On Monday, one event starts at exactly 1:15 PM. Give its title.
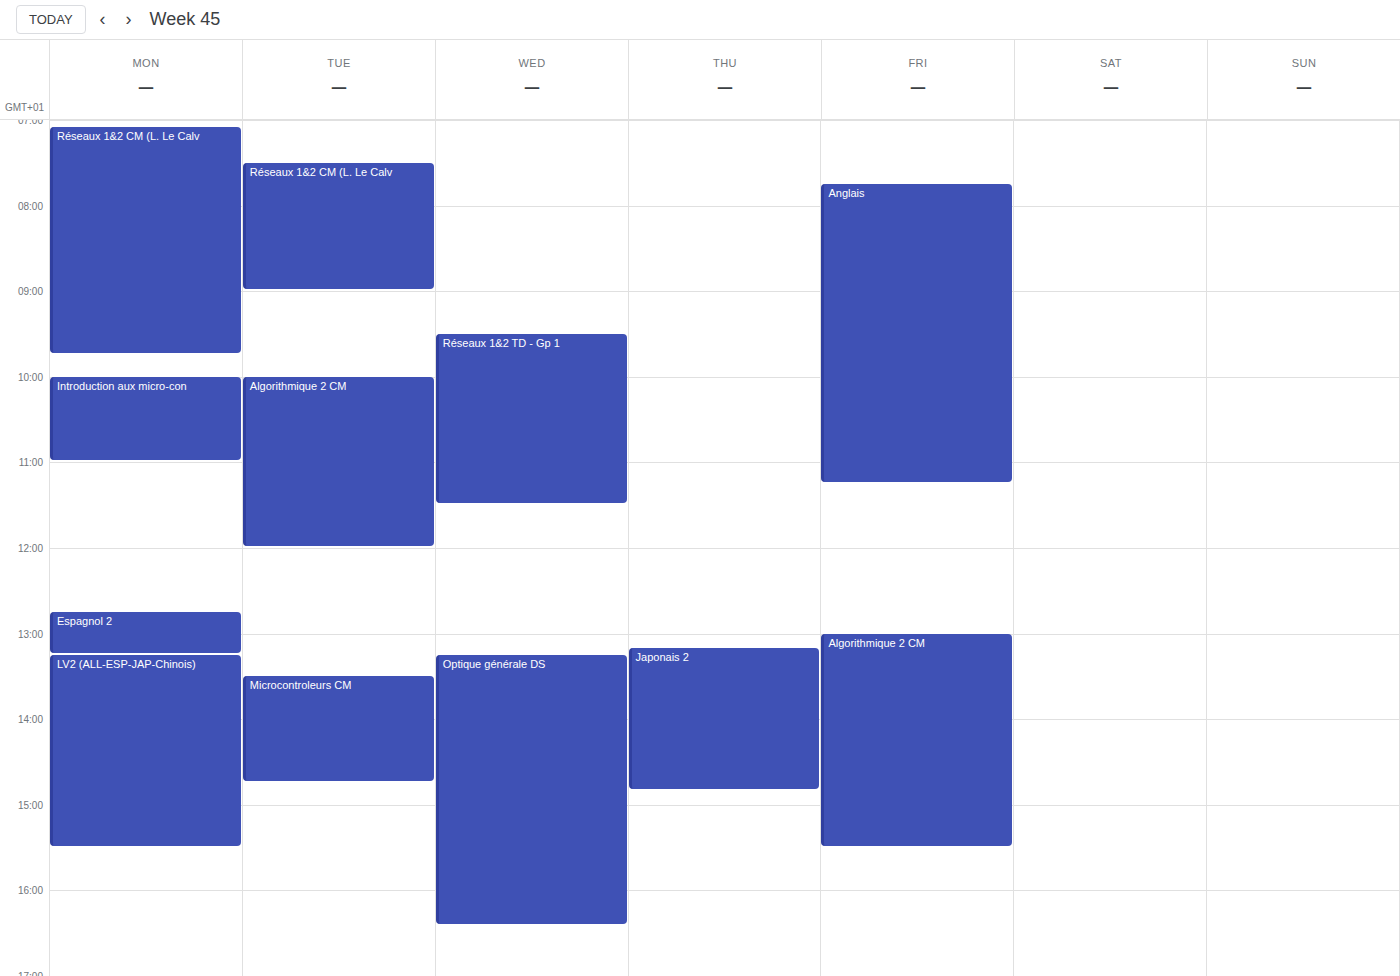
"LV2 (ALL-ESP-JAP-Chinois)"